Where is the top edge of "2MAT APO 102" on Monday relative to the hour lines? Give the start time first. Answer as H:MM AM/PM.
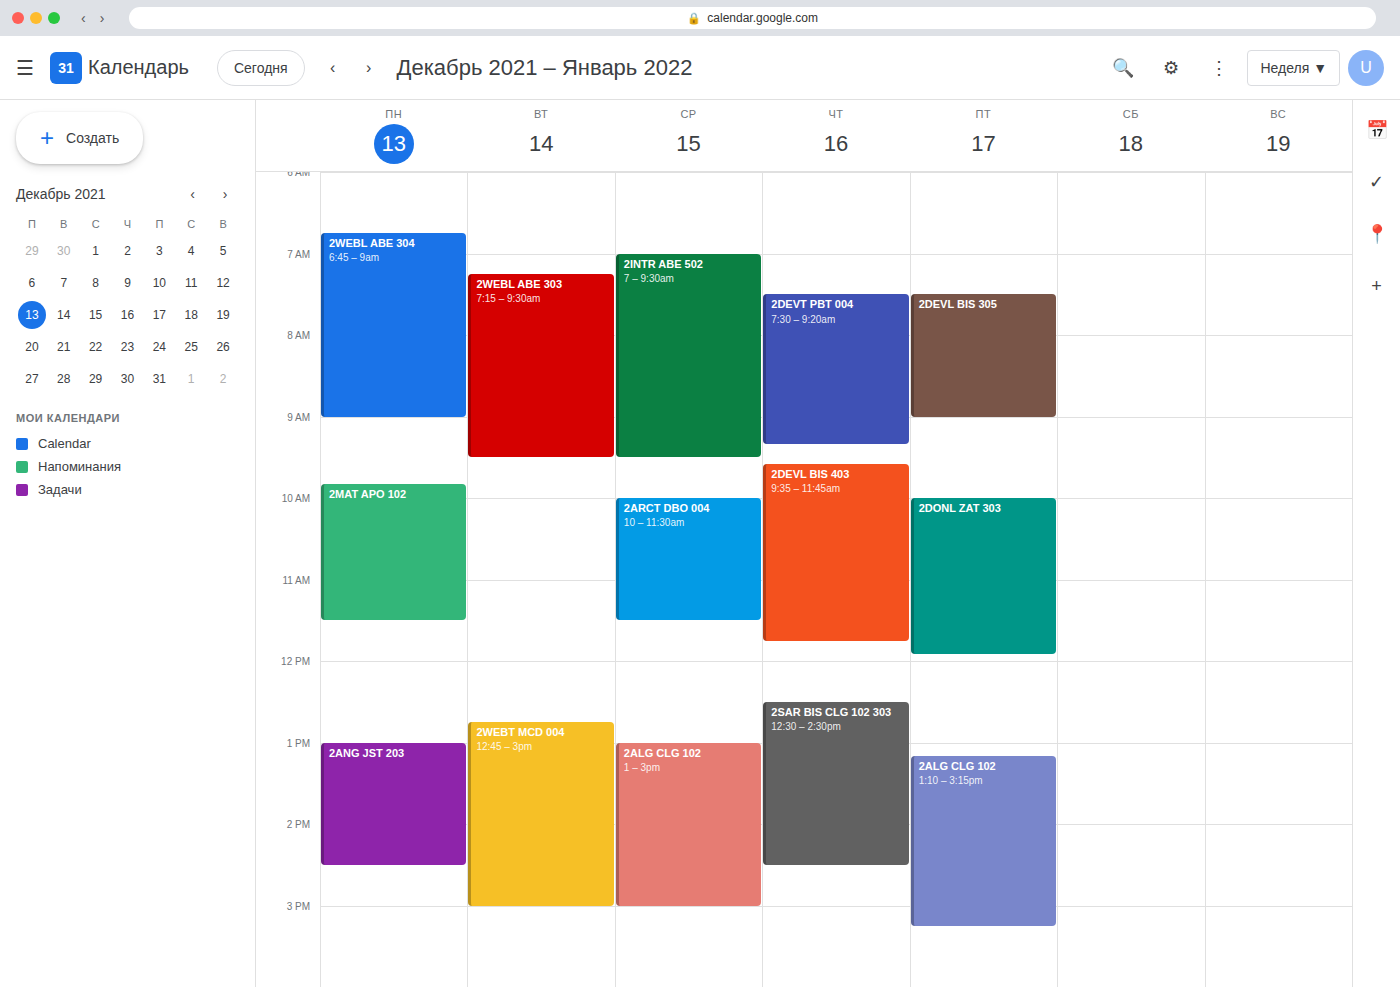
9:50 AM -- neither: 50 minutes below the 9 AM line and 10 minutes above the 10 AM line.